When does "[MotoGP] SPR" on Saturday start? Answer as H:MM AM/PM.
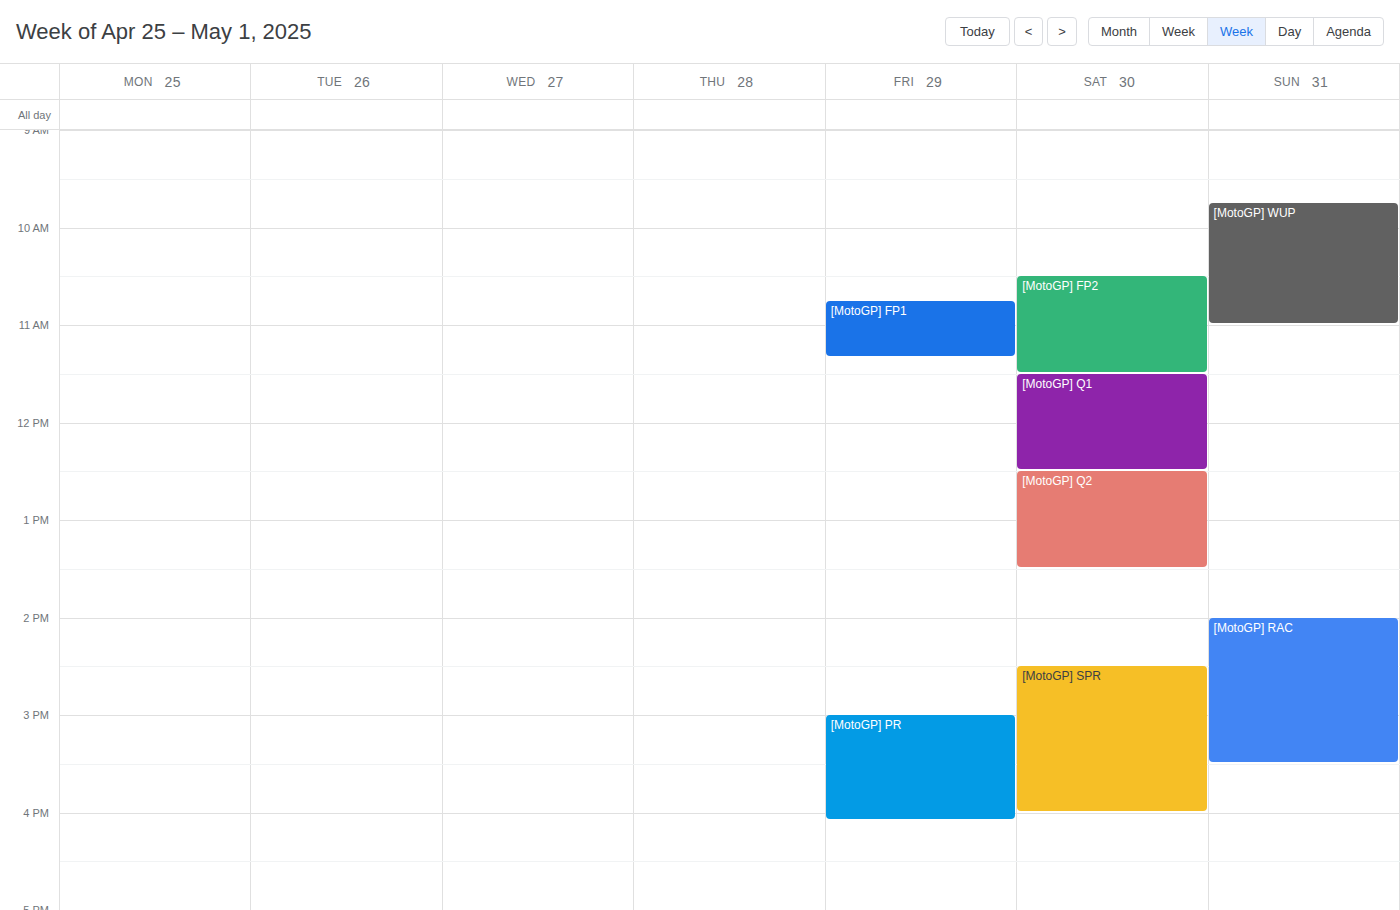
2:30 PM